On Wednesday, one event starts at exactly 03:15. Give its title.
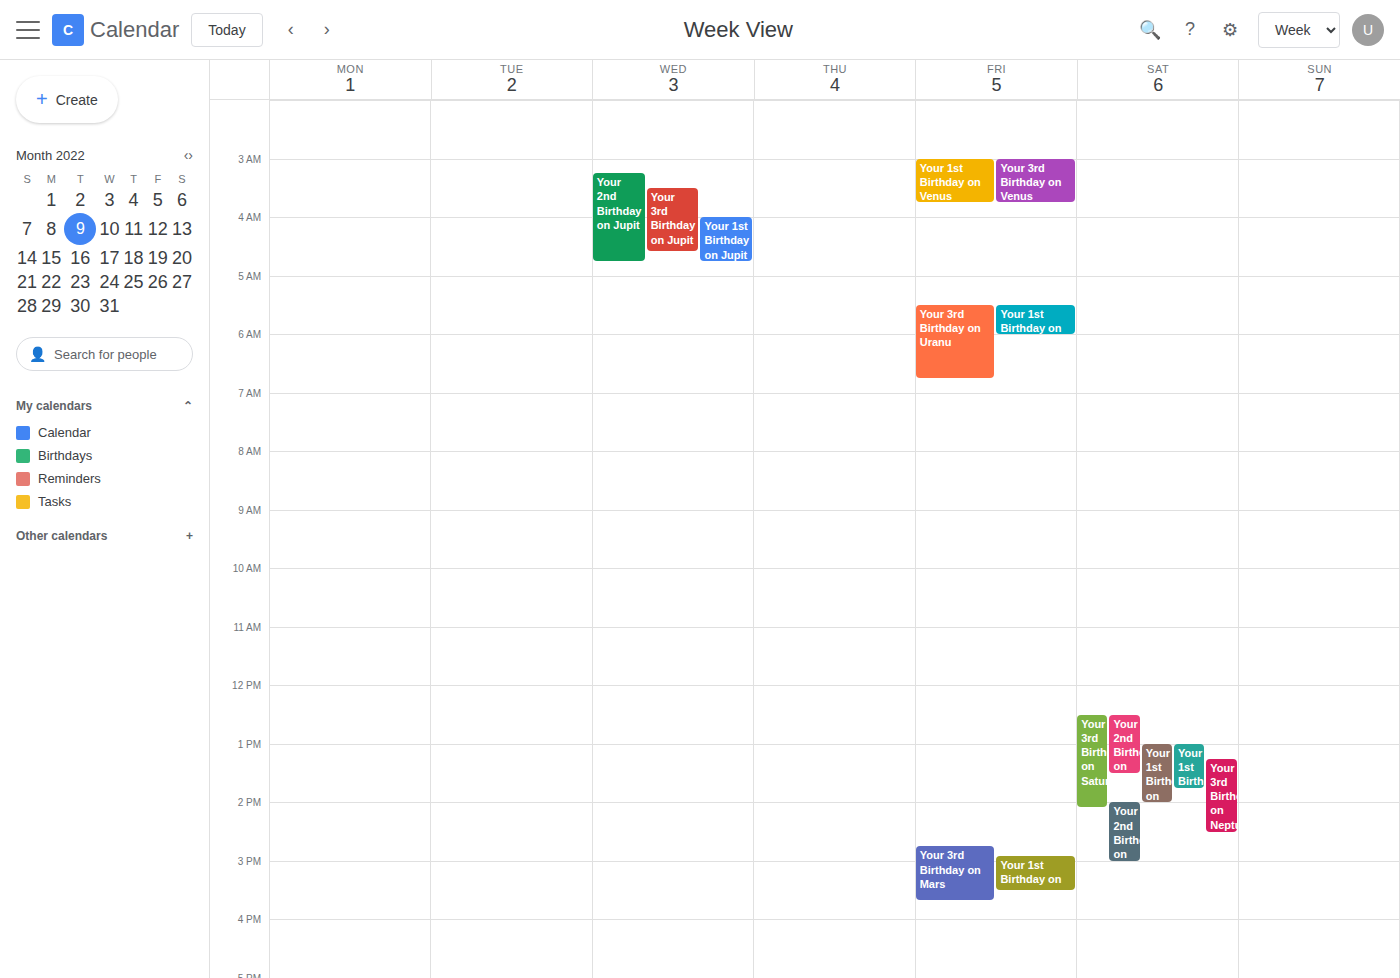
"Your 2nd Birthday on Jupit"